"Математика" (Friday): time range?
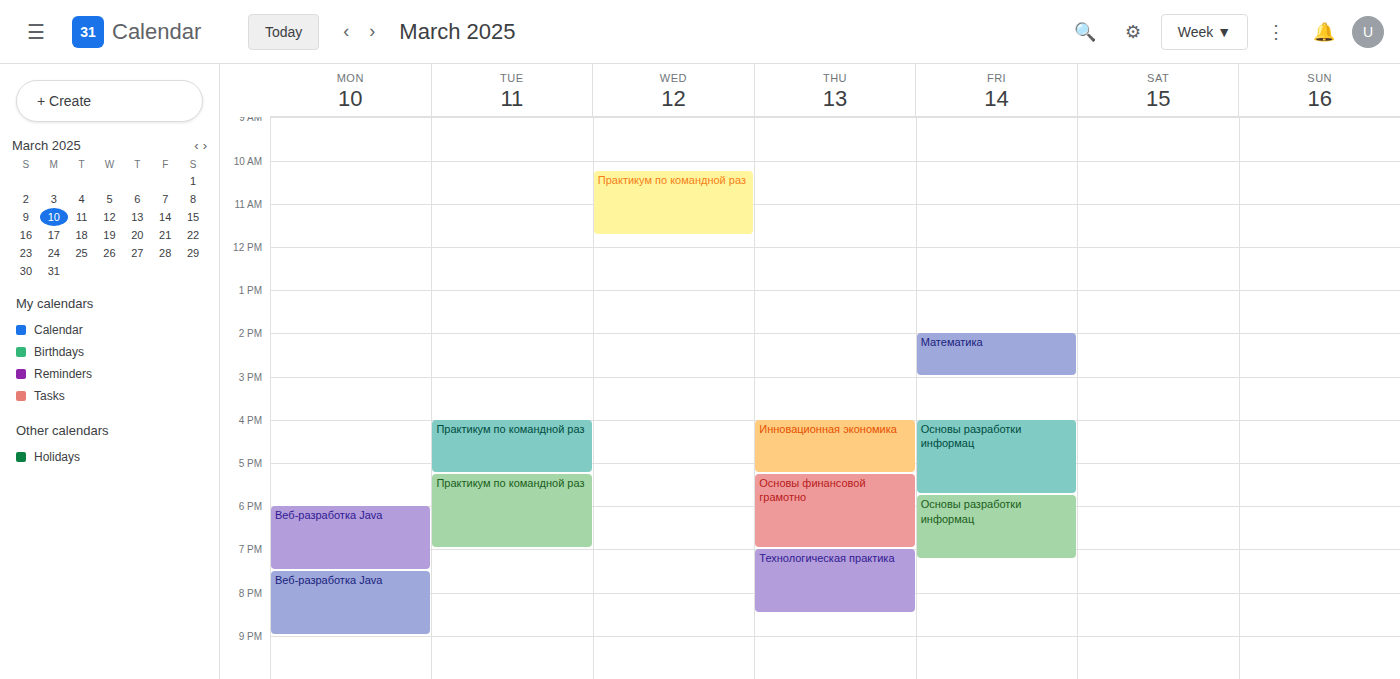
2:00 PM to 3:00 PM